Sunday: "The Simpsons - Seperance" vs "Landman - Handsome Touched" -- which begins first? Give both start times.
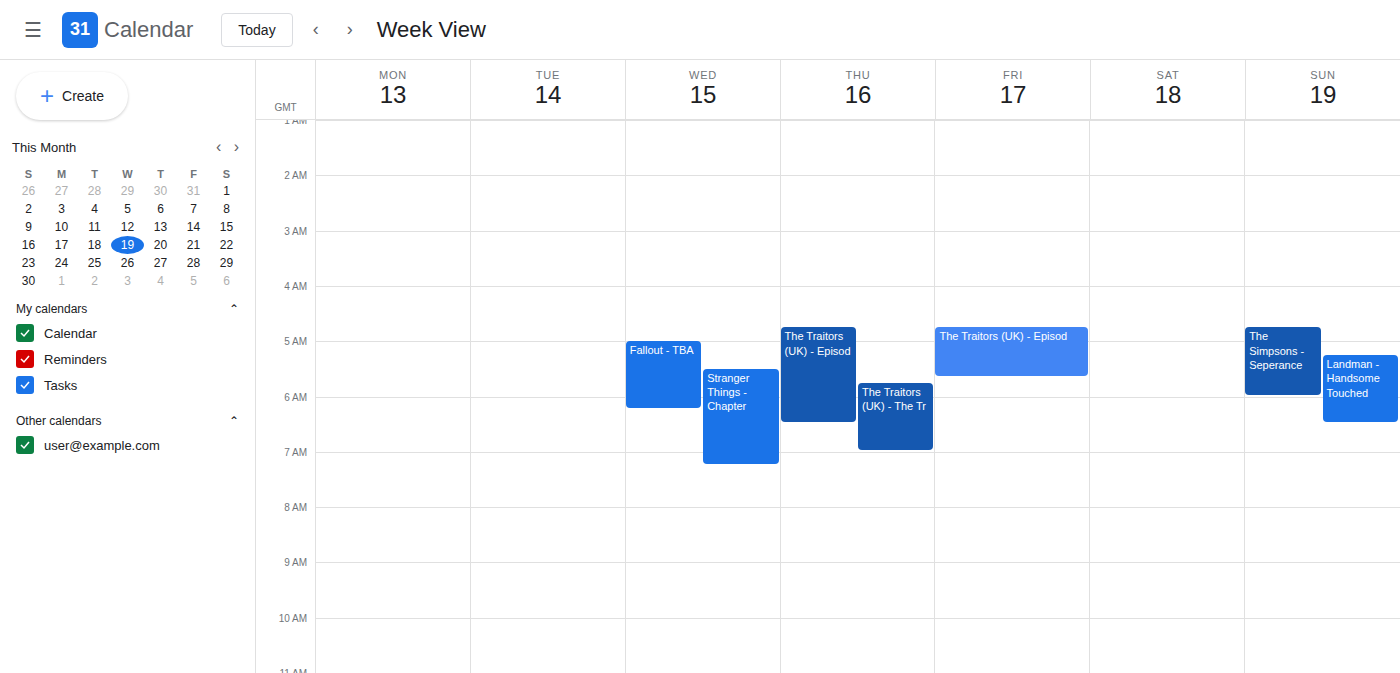
"The Simpsons - Seperance" 4:45 AM; "Landman - Handsome Touched" 5:15 AM.